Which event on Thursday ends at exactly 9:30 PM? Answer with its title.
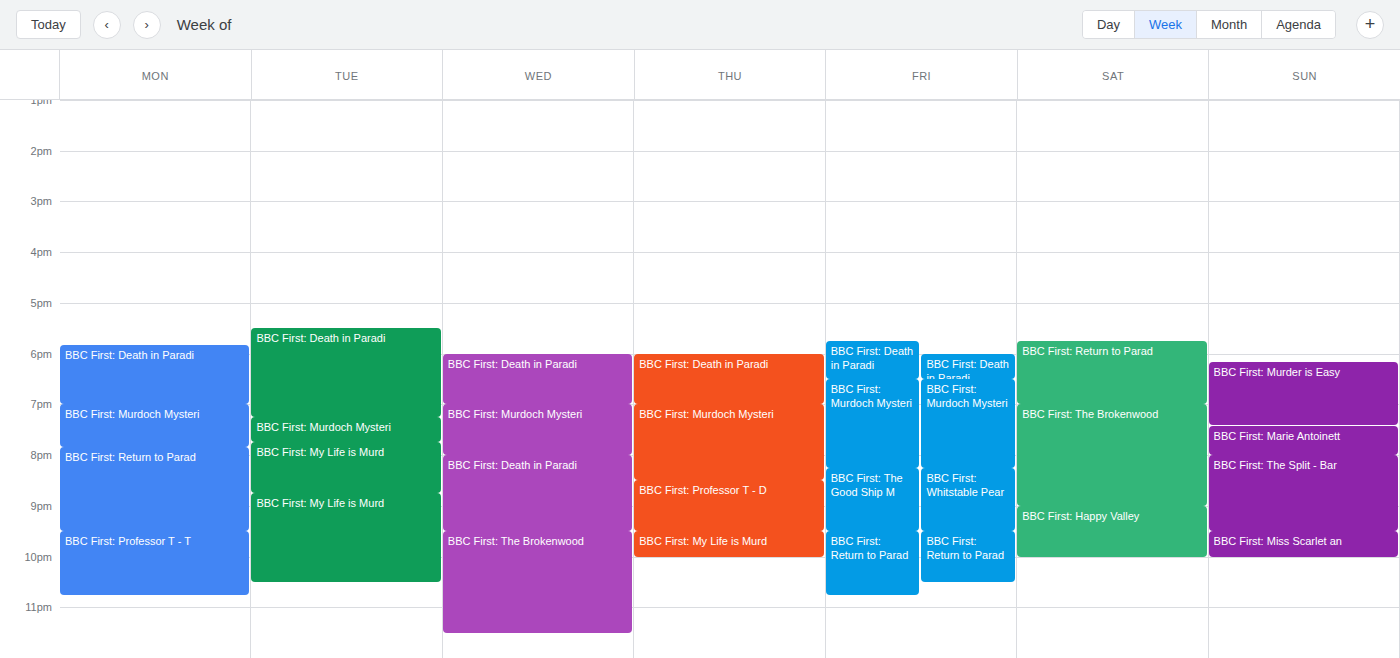
"BBC First: Professor T - D"